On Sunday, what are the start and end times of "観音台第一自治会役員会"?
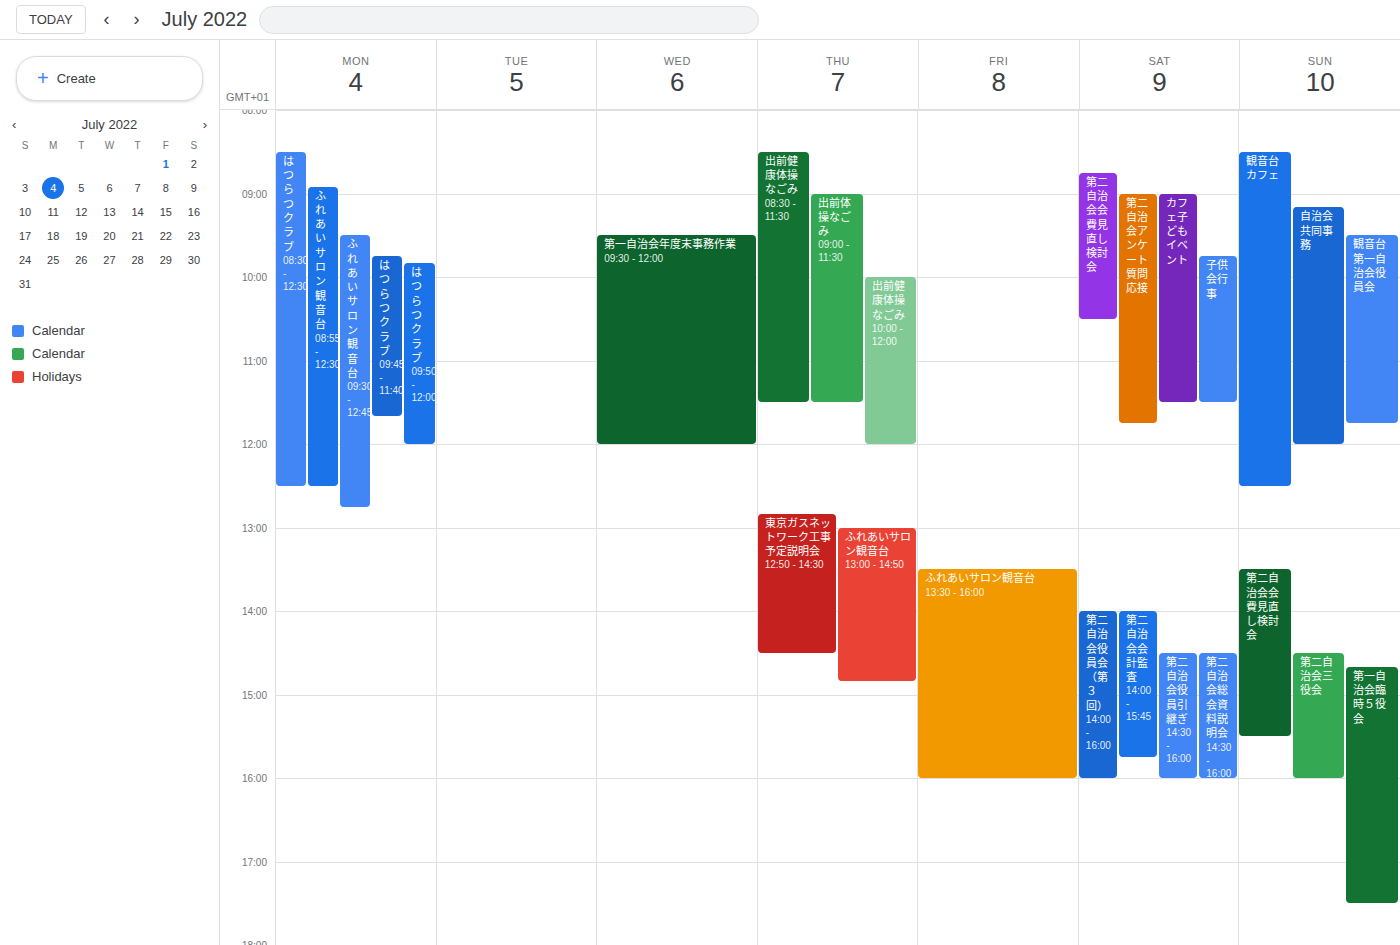
9:30 AM to 11:45 AM